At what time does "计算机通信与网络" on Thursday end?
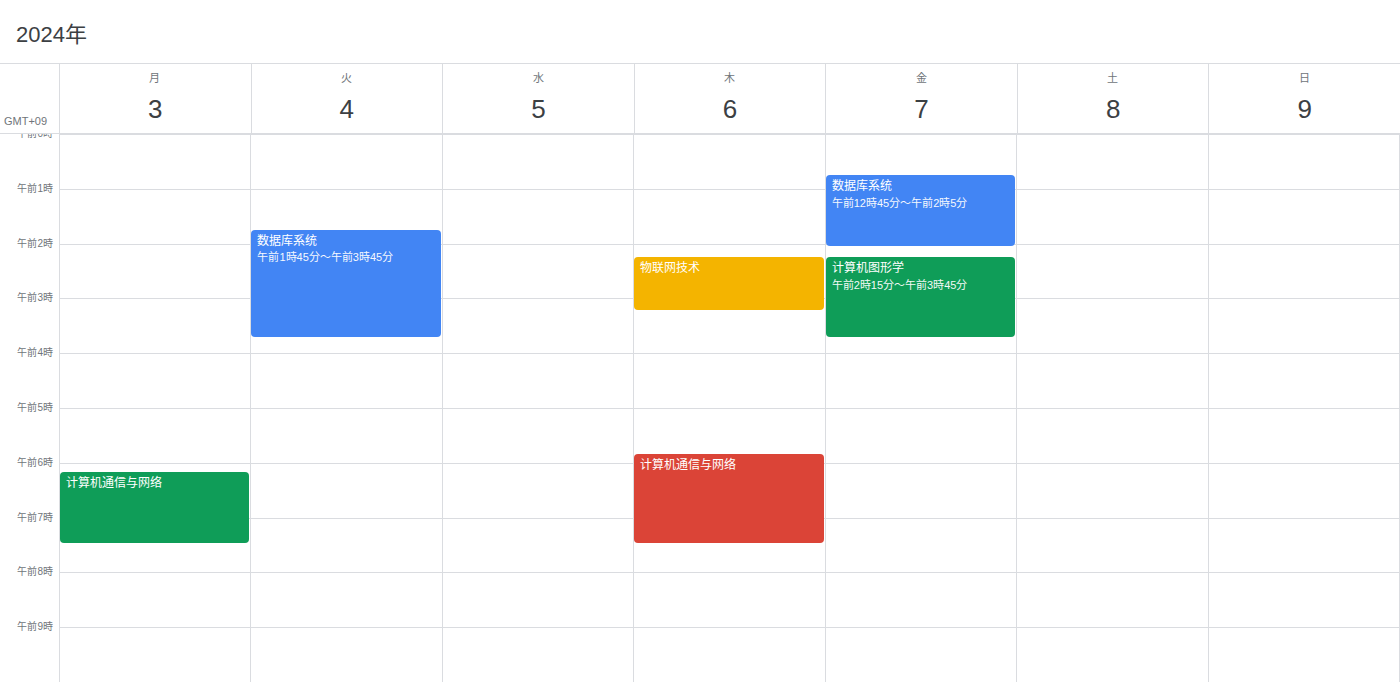
07:30